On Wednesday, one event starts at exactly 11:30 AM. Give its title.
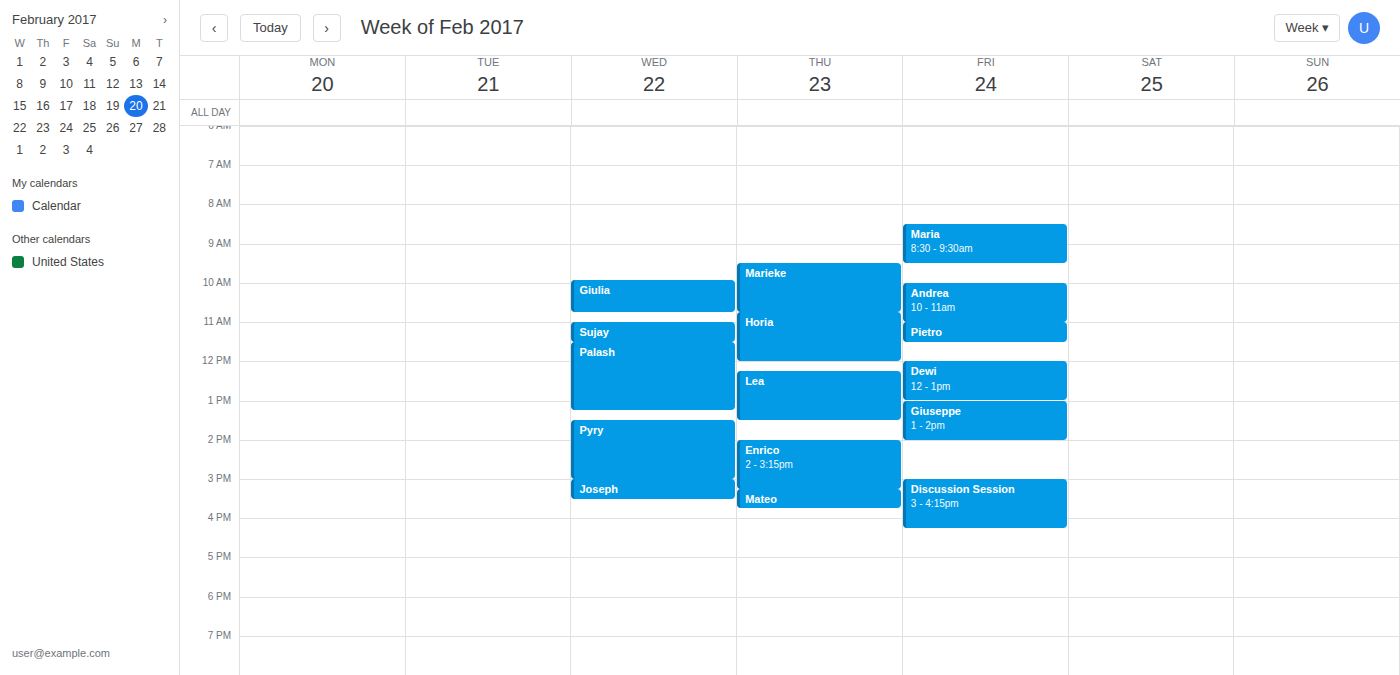
"Palash"